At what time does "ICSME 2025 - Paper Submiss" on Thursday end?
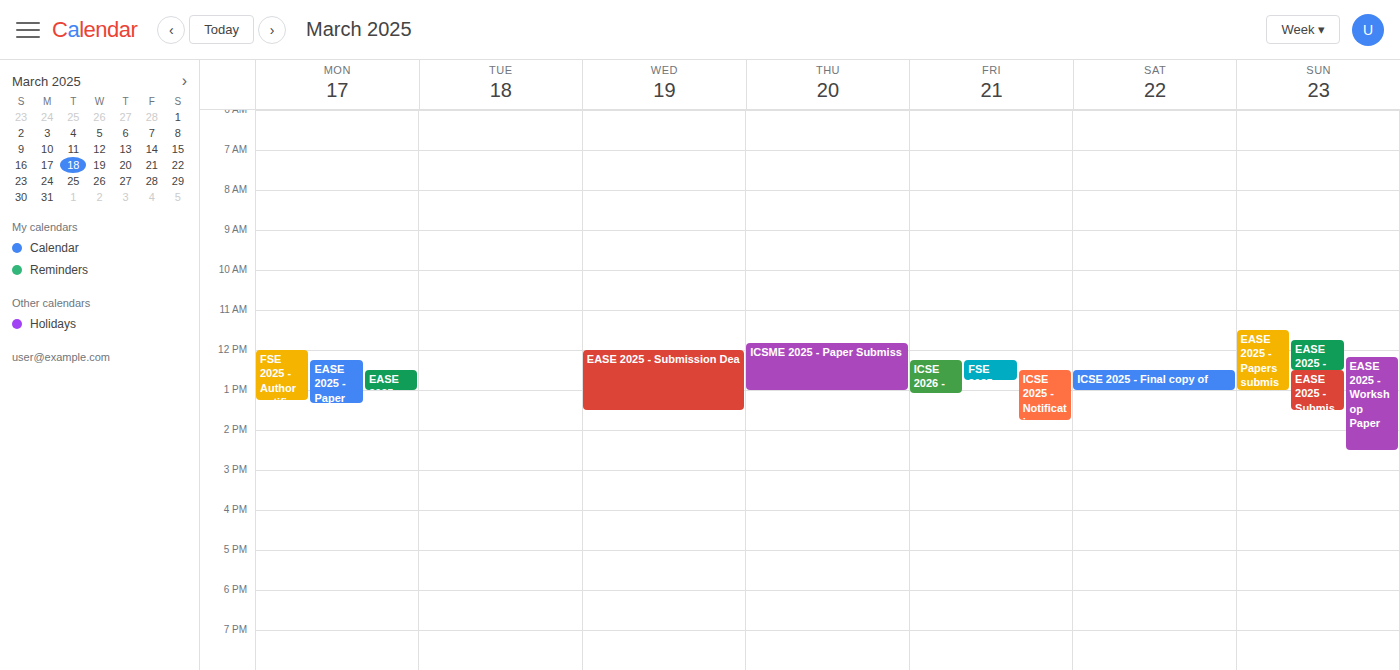
1:00 PM